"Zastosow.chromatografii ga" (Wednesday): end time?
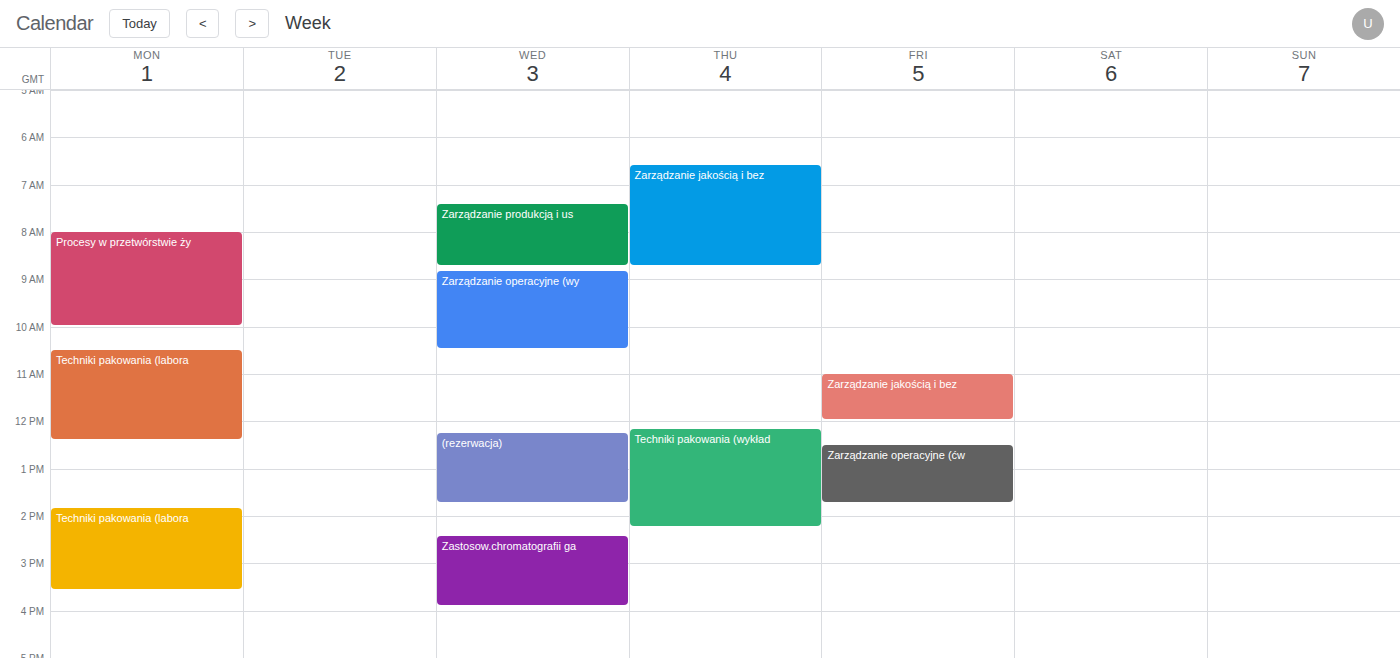
3:55 PM